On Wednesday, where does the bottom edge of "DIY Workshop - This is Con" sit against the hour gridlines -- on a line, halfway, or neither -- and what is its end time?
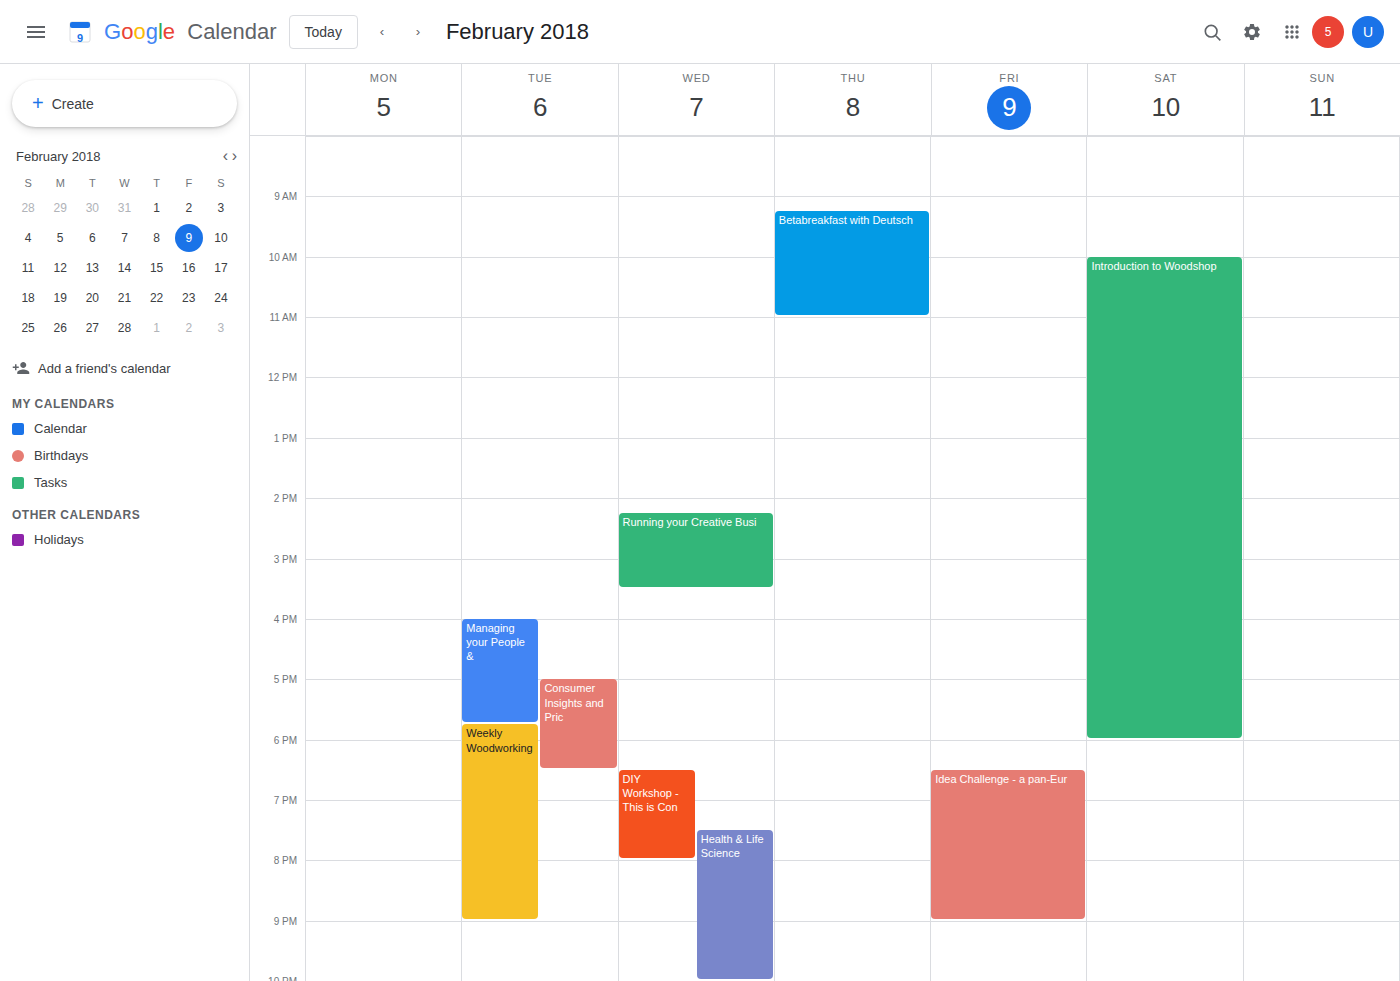
8:00 PM -- exactly on the 8 PM line.